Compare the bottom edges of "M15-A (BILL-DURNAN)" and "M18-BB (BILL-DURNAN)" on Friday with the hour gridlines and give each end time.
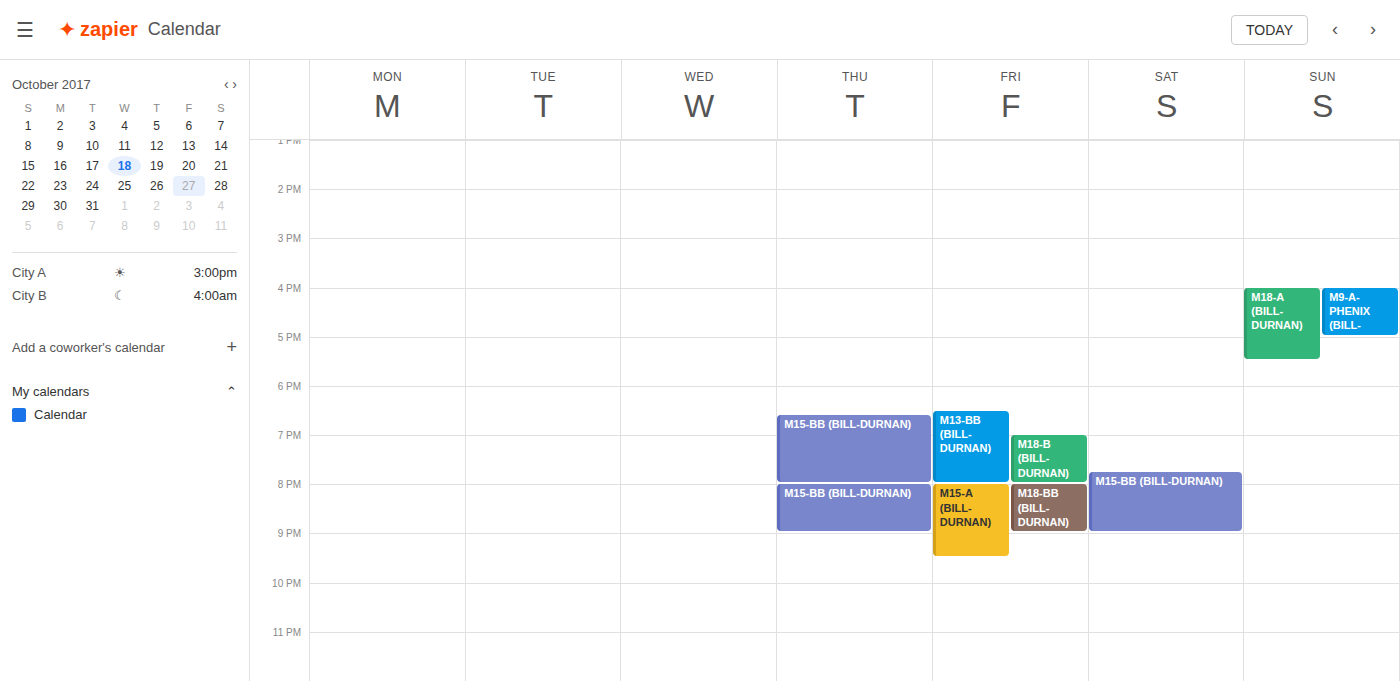
"M15-A (BILL-DURNAN)": 9:30 PM, halfway between the 9 PM and 10 PM lines. "M18-BB (BILL-DURNAN)": 9:00 PM, exactly on the 9 PM line.